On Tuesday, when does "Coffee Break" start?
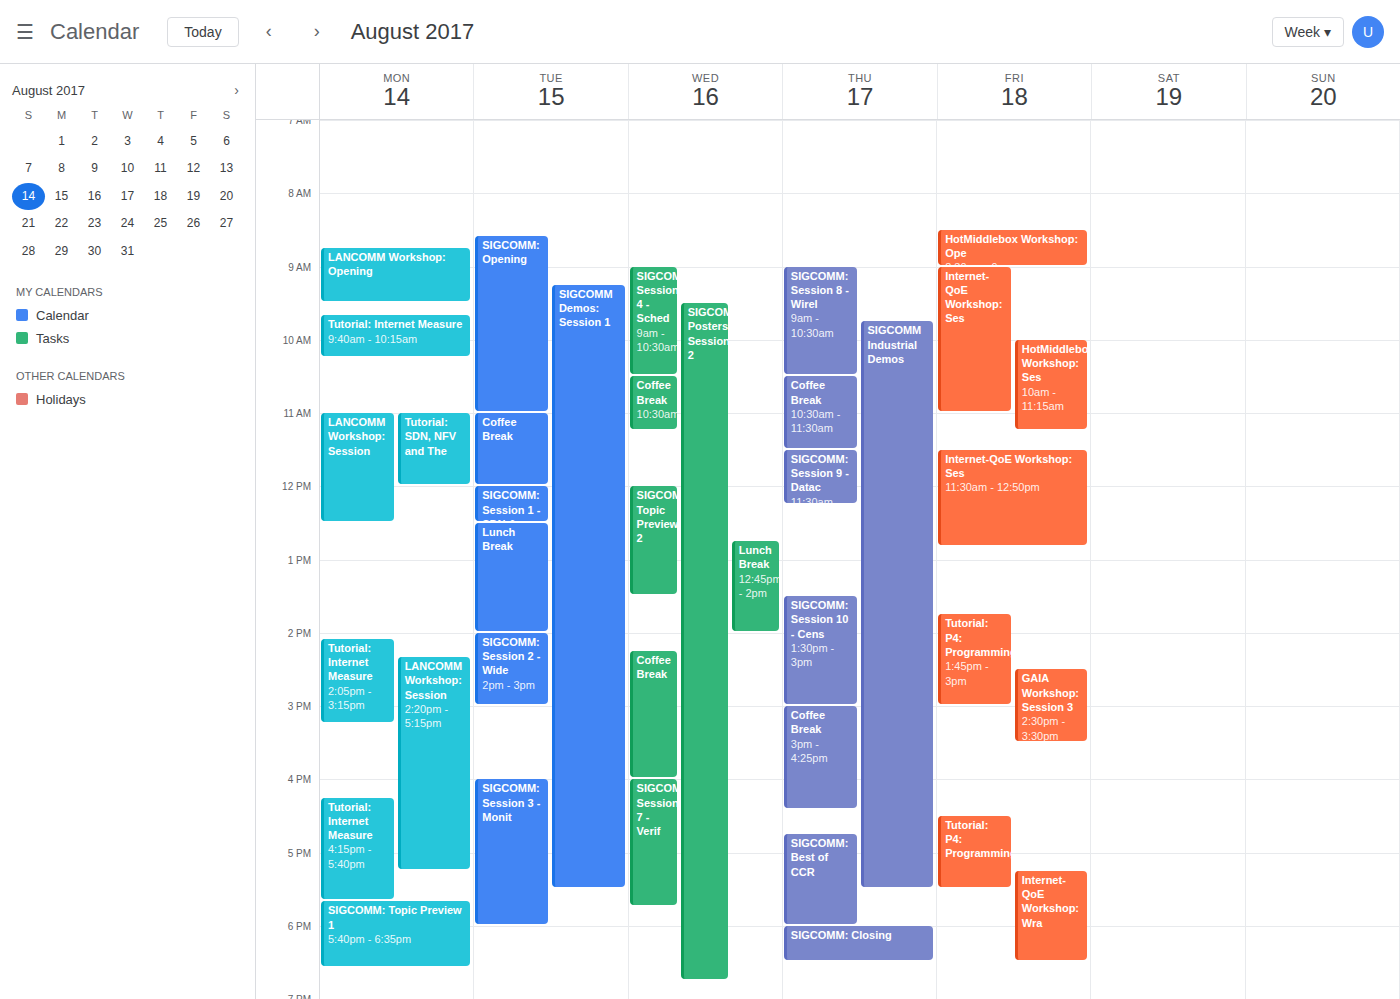
11:00 AM